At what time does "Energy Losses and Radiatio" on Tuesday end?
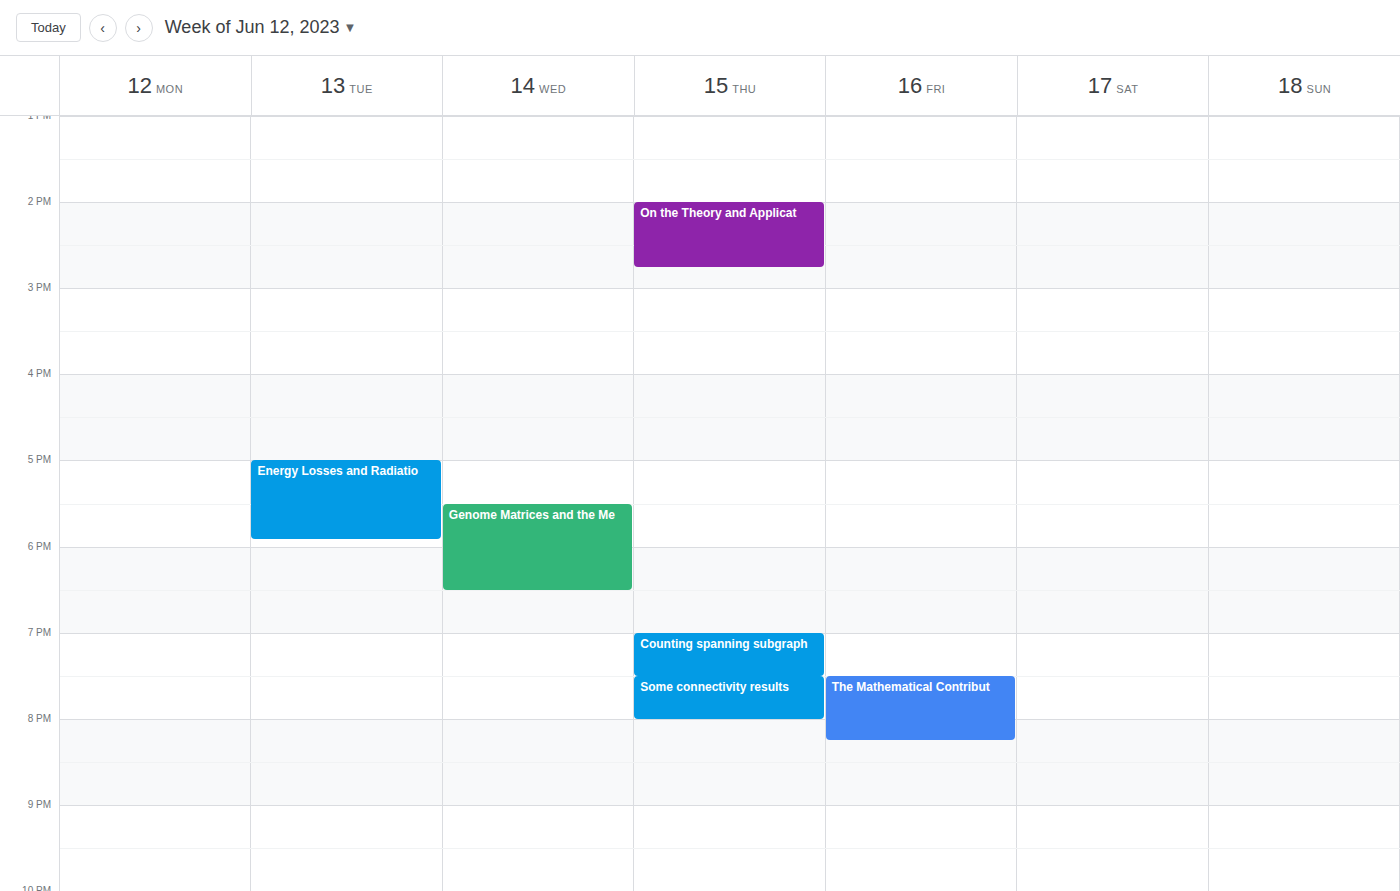
5:55 PM